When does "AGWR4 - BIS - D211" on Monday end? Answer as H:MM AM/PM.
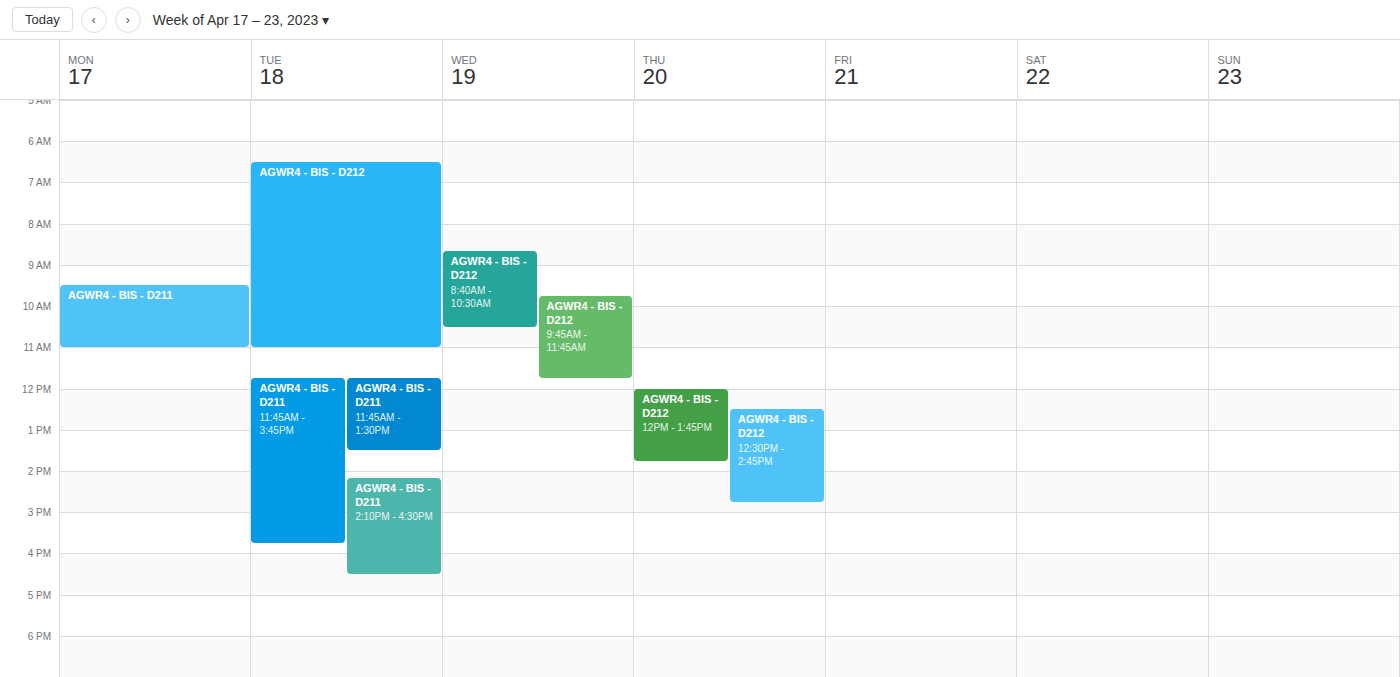
11:00 AM